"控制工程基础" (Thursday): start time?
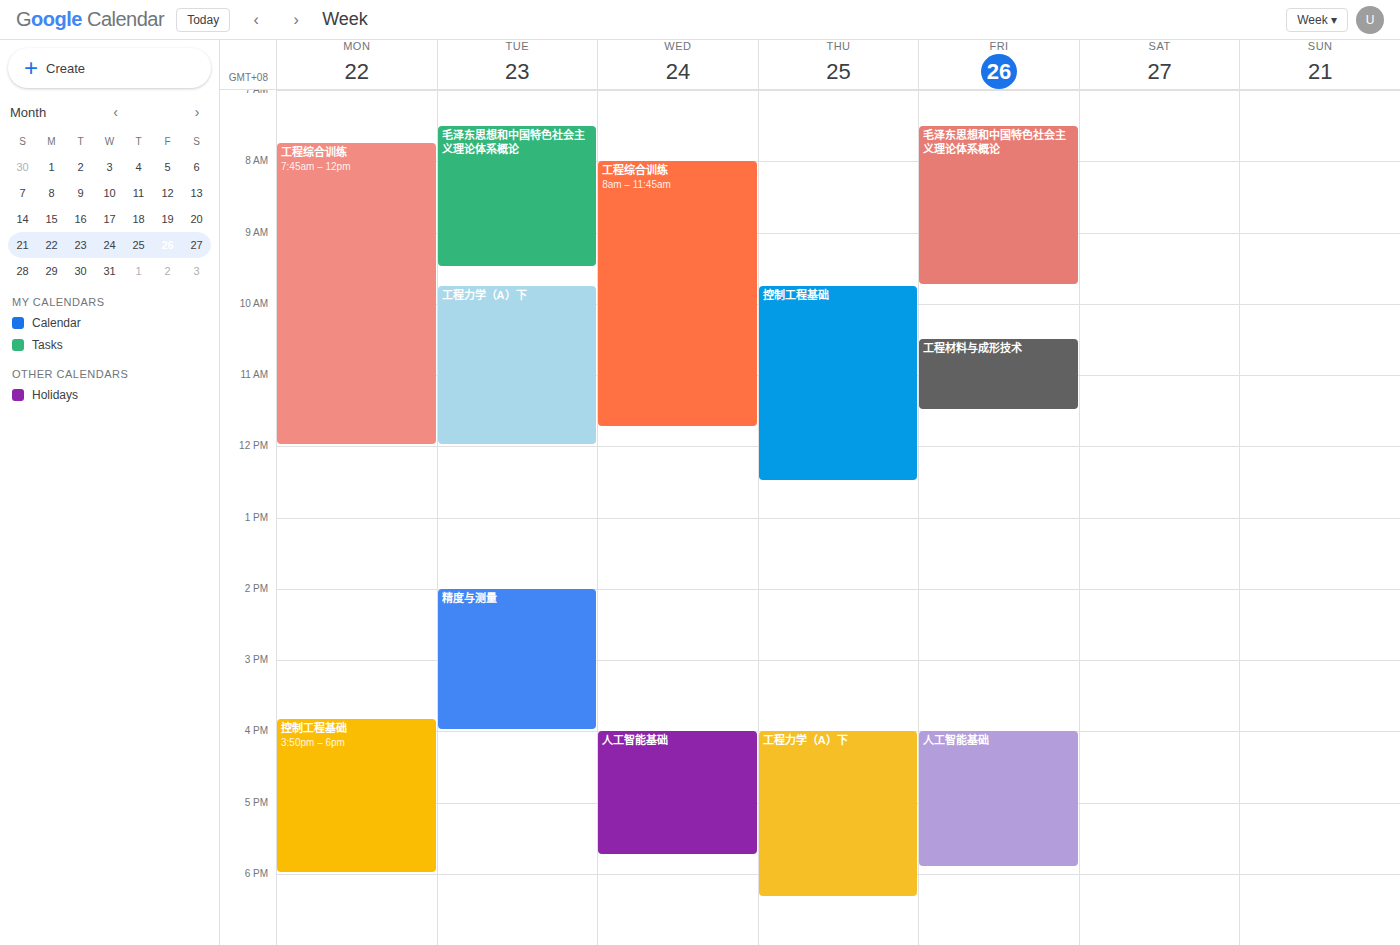
9:45 AM